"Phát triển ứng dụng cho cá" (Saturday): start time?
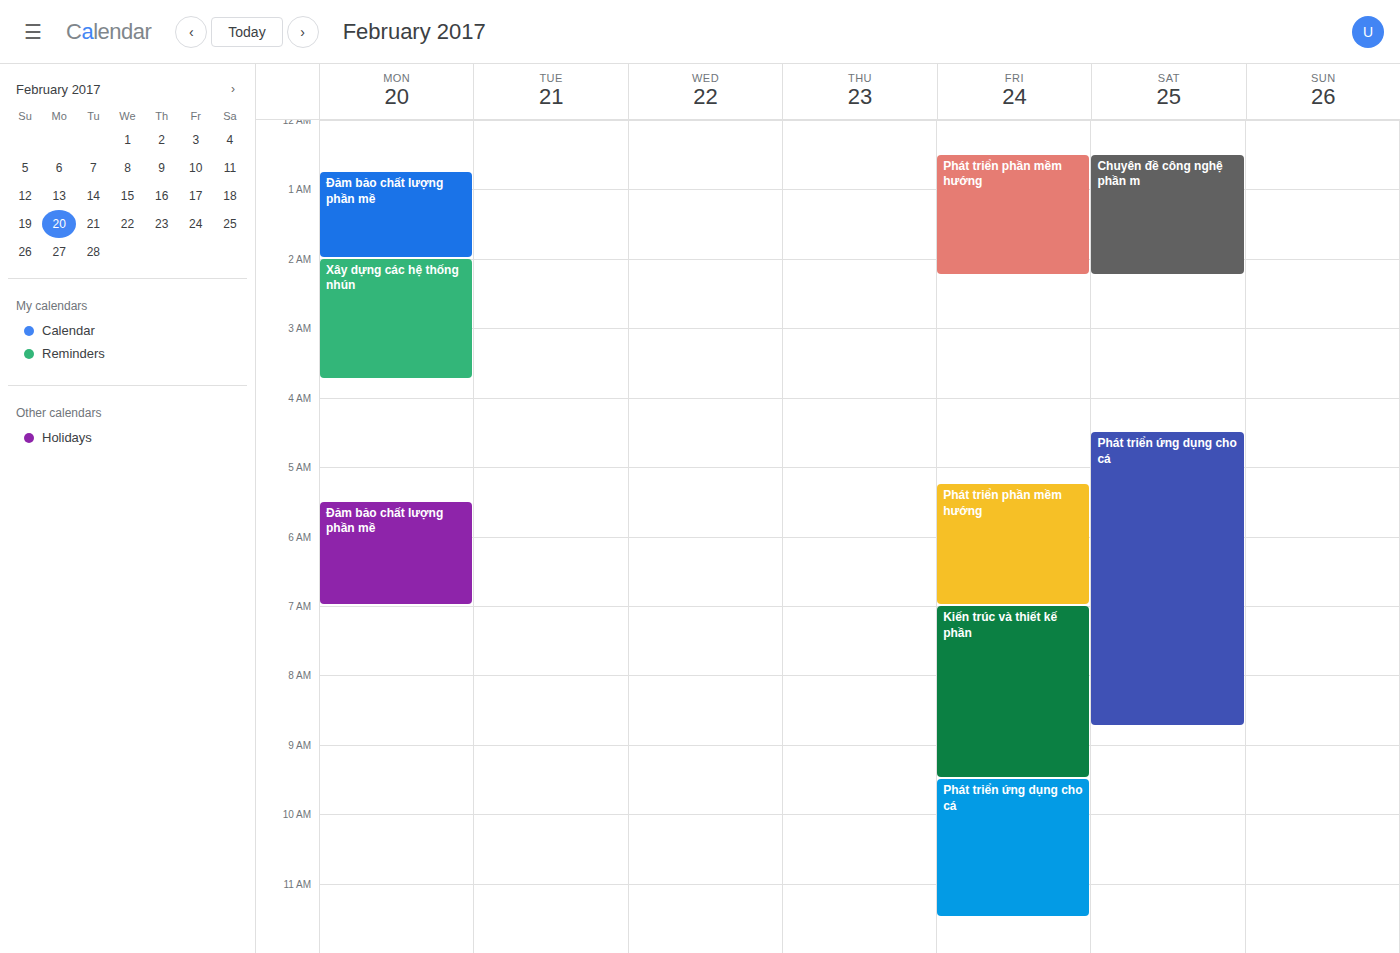
4:30 AM